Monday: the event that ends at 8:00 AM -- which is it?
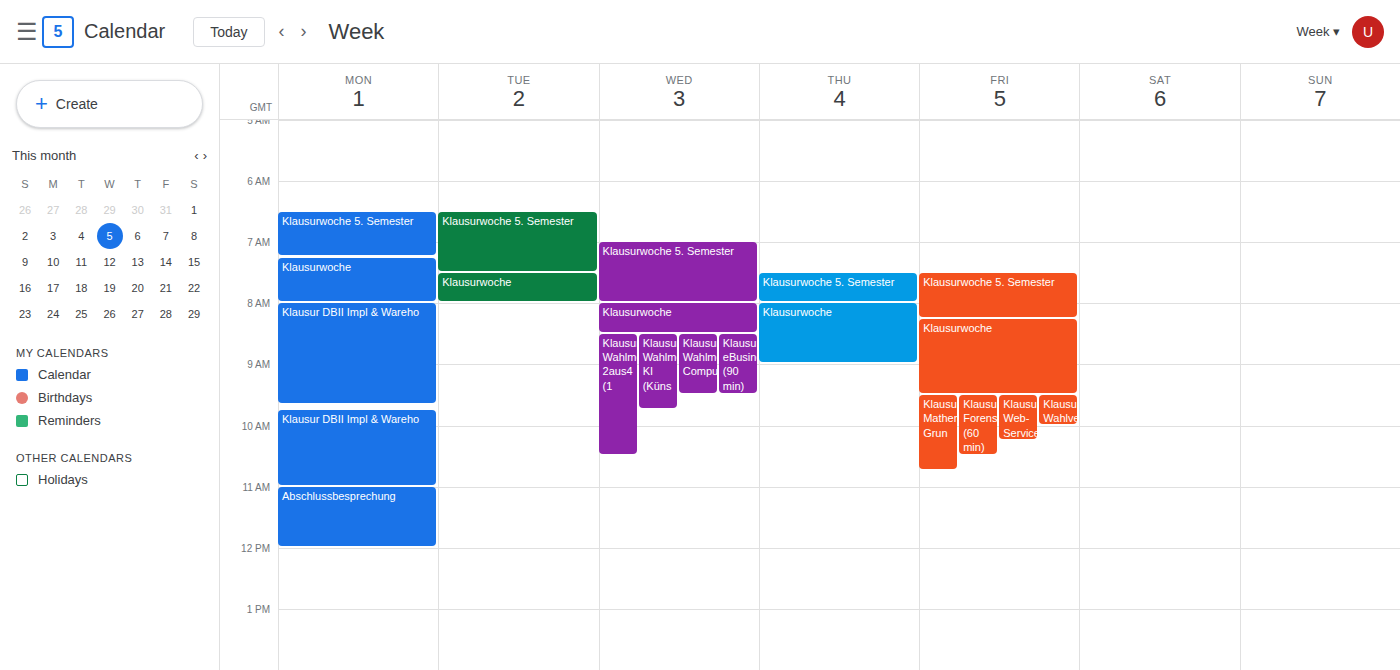
"Klausurwoche"